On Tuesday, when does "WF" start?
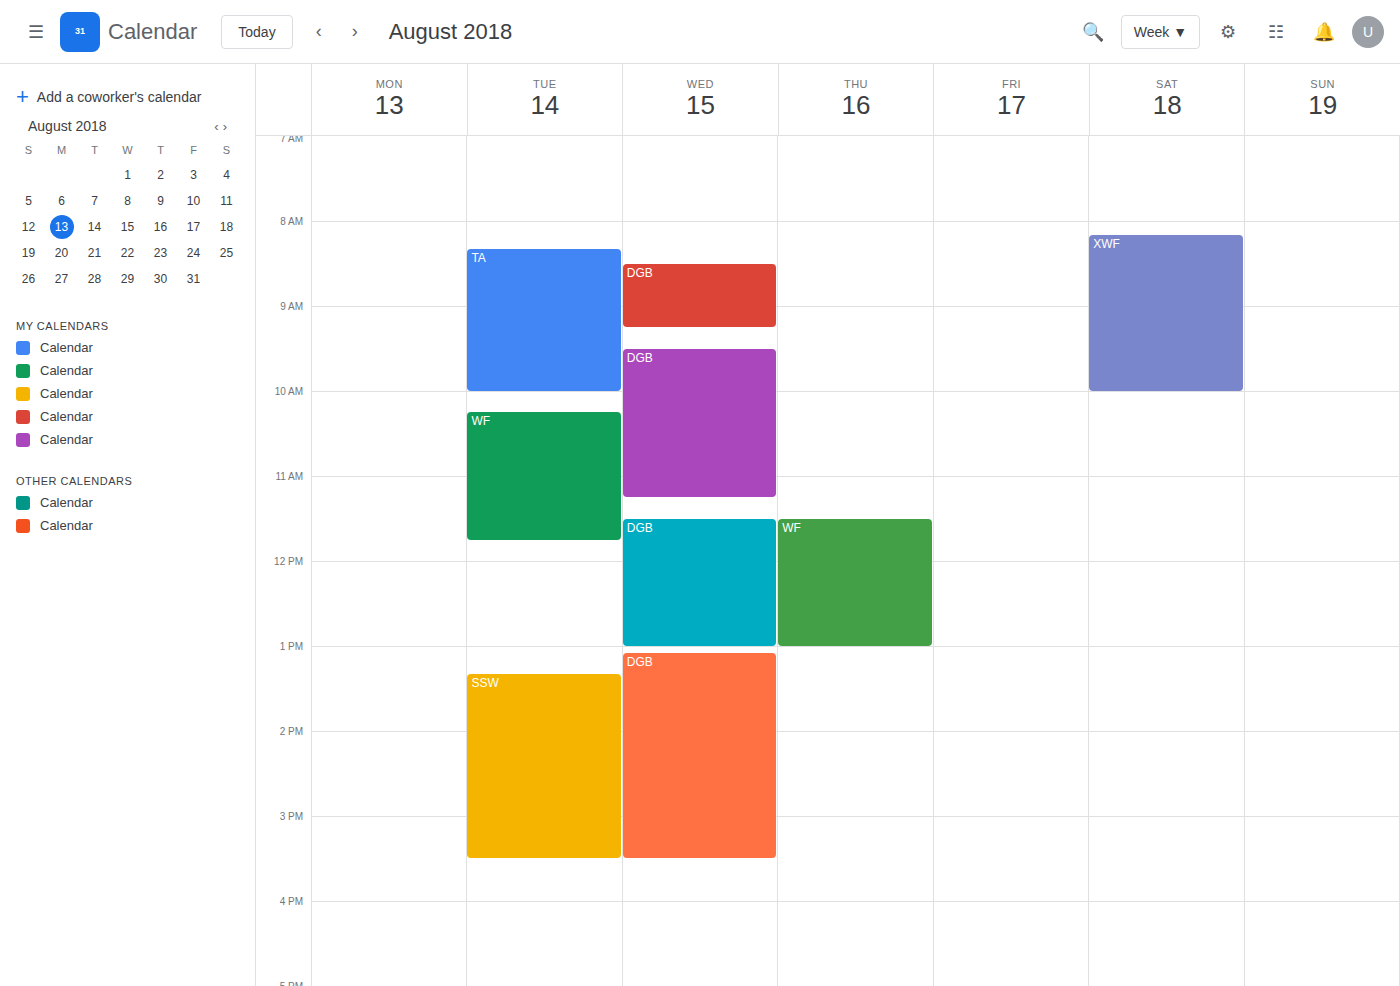
10:15 AM